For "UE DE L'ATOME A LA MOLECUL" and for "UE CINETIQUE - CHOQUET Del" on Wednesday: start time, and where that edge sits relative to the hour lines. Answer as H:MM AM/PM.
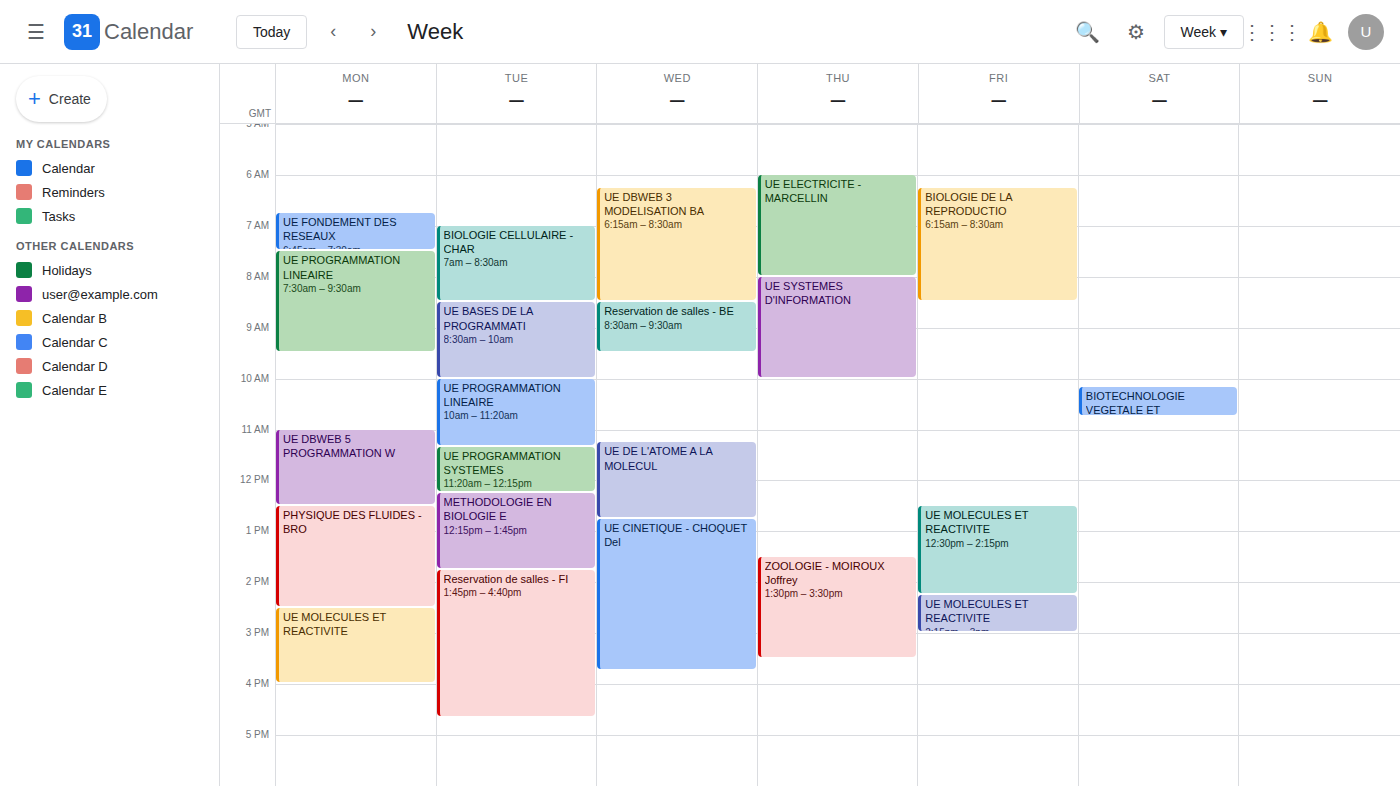
"UE DE L'ATOME A LA MOLECUL": 11:15 AM, neither: a quarter of the way from the 11 AM line to the 12 PM line. "UE CINETIQUE - CHOQUET Del": 12:45 PM, neither: three quarters of the way from the 12 PM line to the 1 PM line.